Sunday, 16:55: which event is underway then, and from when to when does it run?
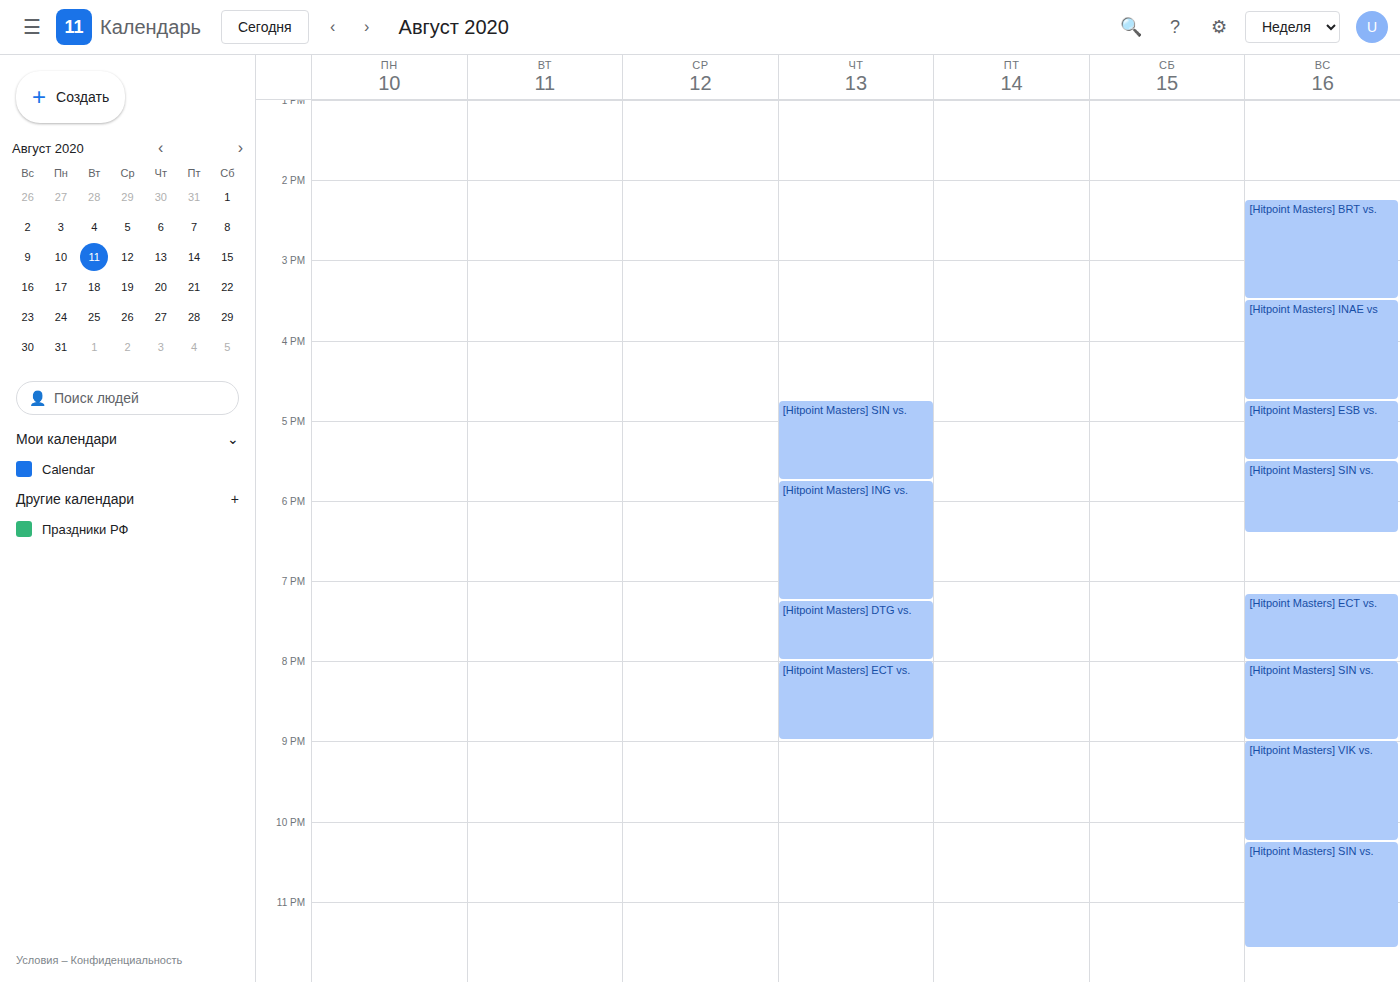
"[Hitpoint Masters] ESB vs.", 16:45 to 17:30